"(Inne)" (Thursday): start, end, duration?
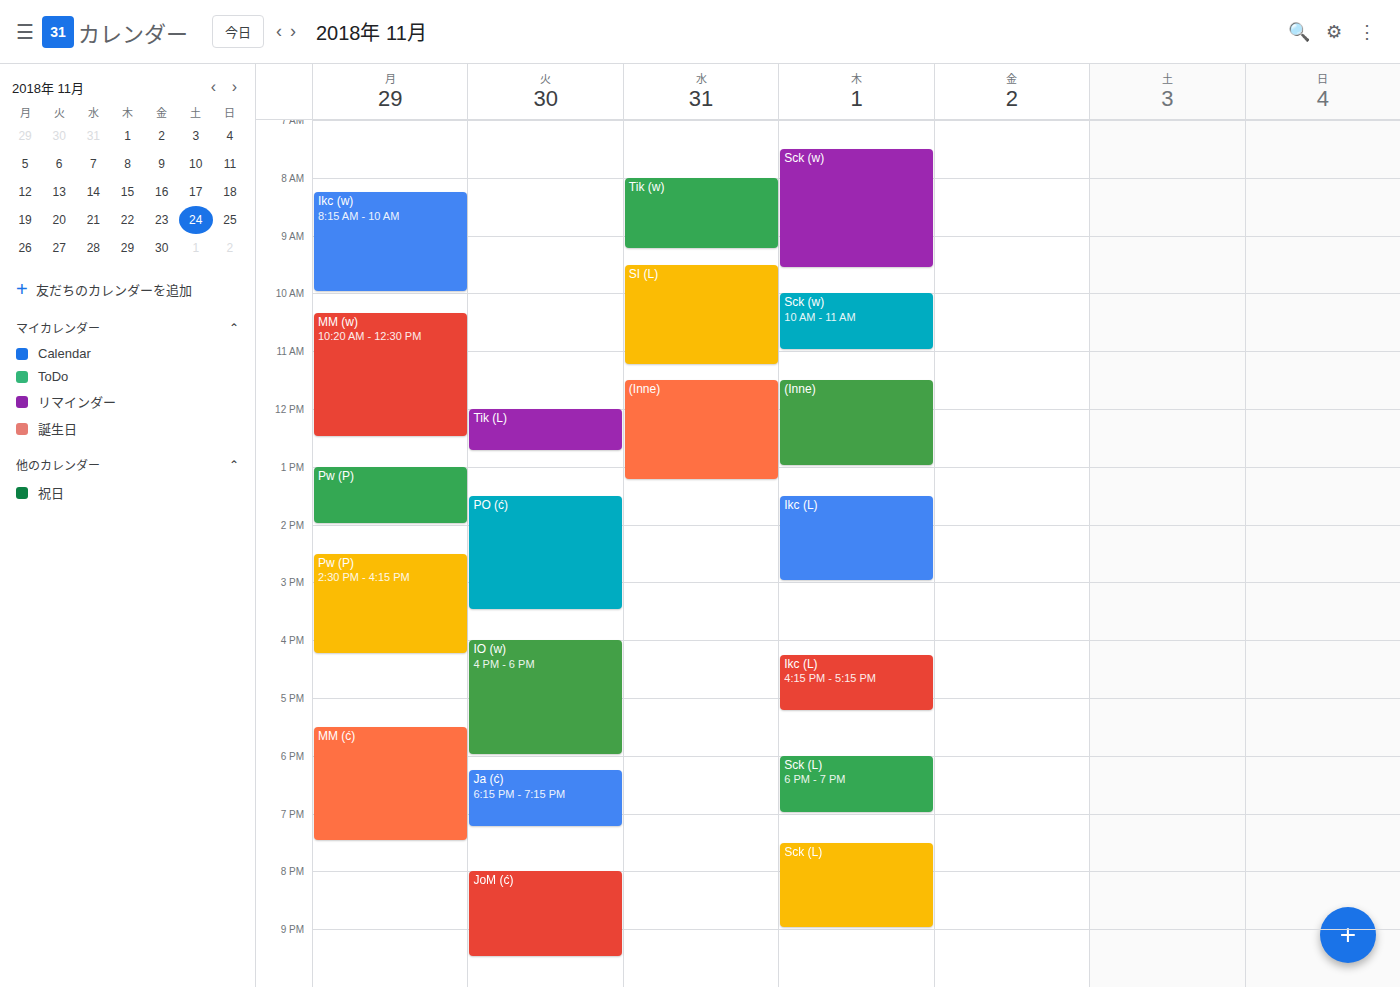
11:30 AM to 1:00 PM, 1 hour 30 minutes